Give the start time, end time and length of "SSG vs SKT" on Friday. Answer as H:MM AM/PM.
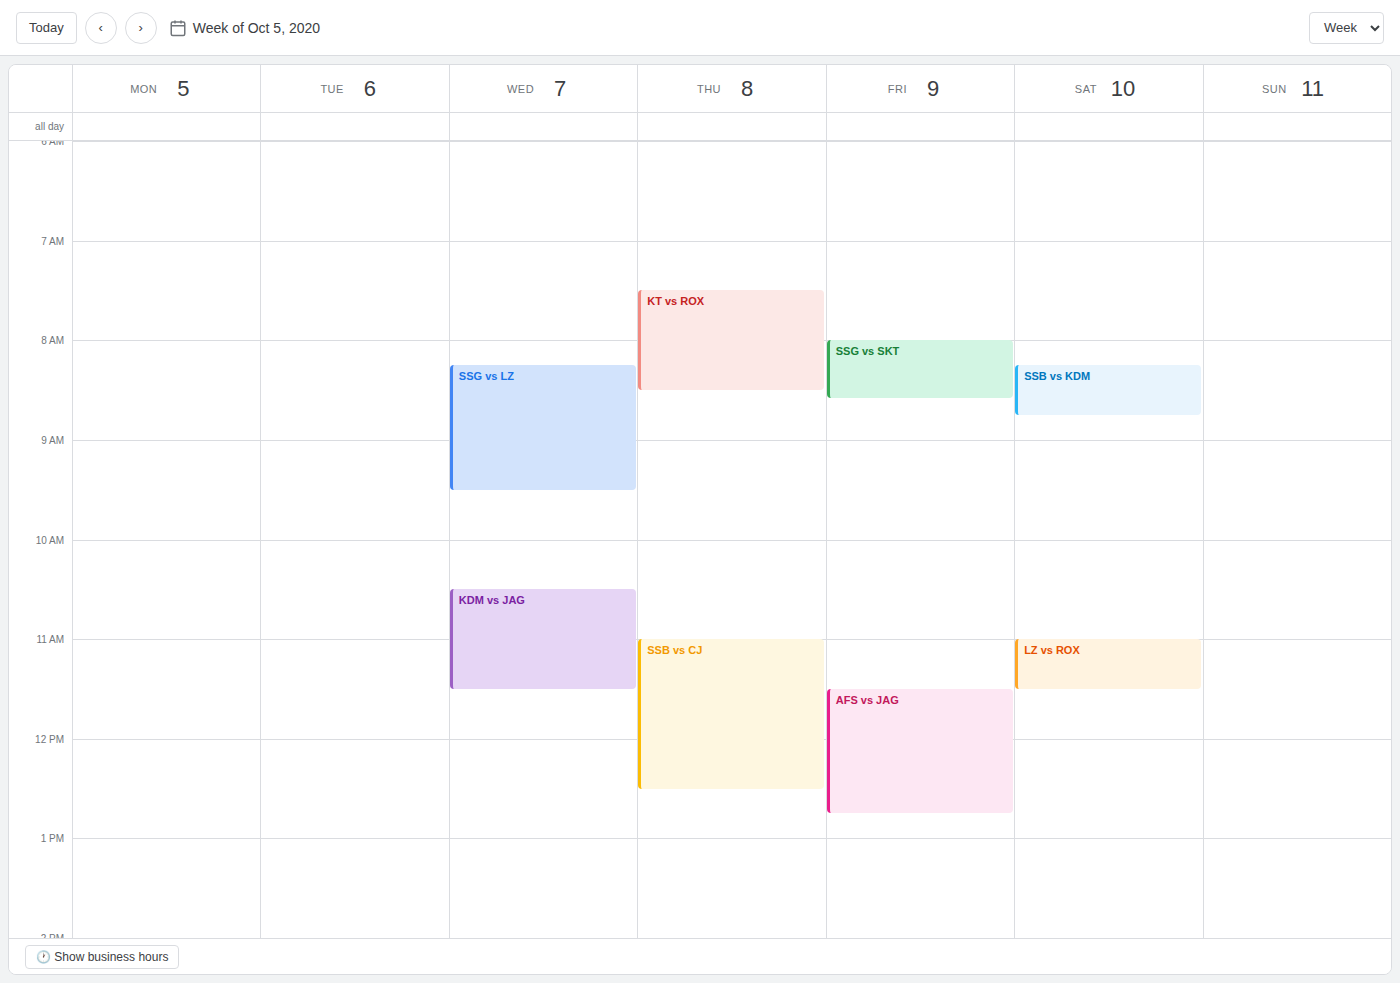
8:00 AM to 8:35 AM, 35 minutes